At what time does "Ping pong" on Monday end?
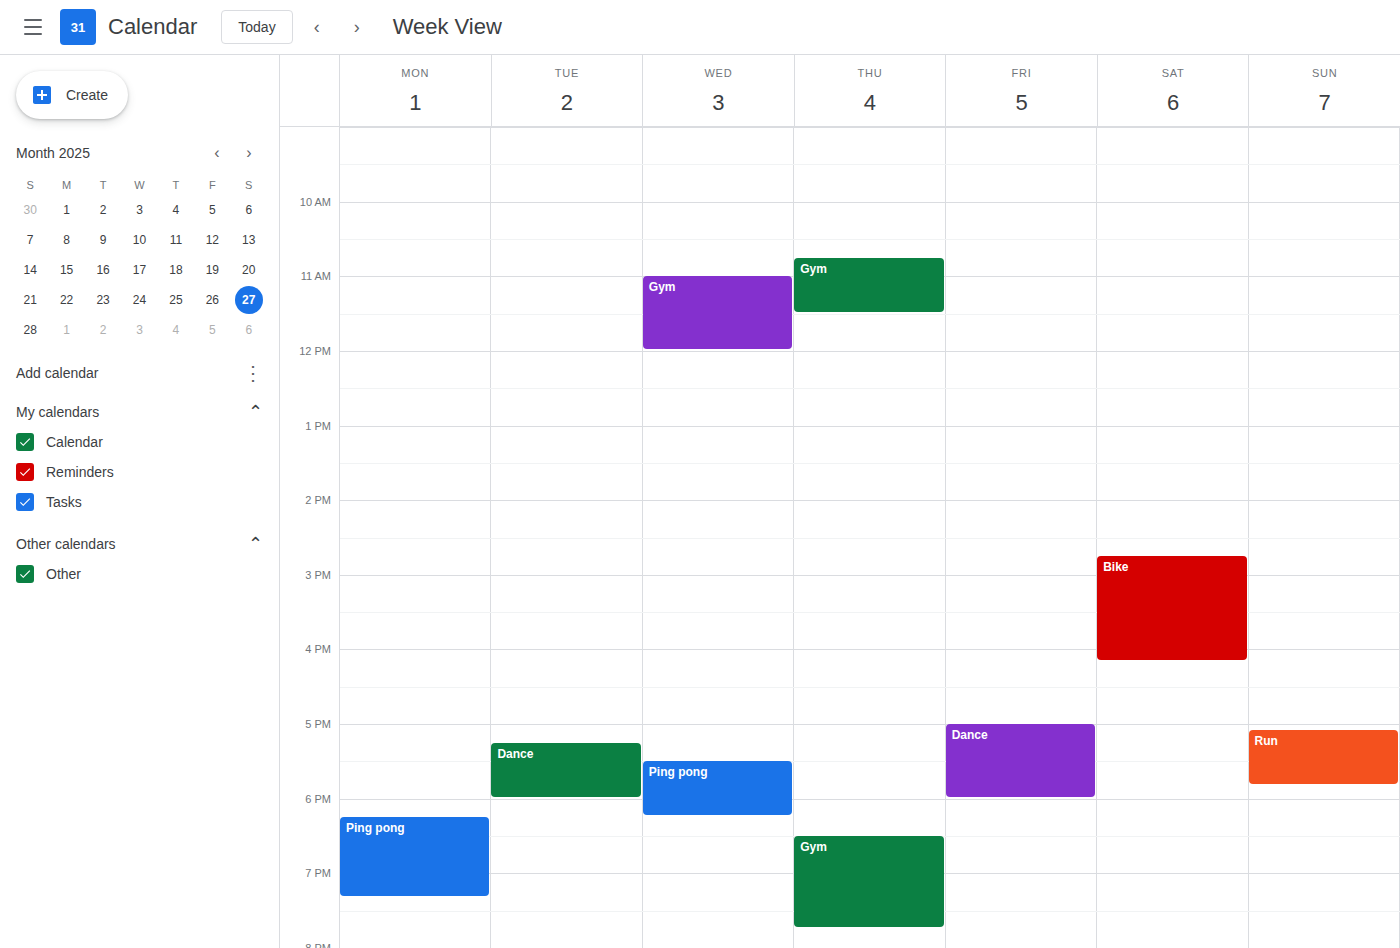
7:20 PM